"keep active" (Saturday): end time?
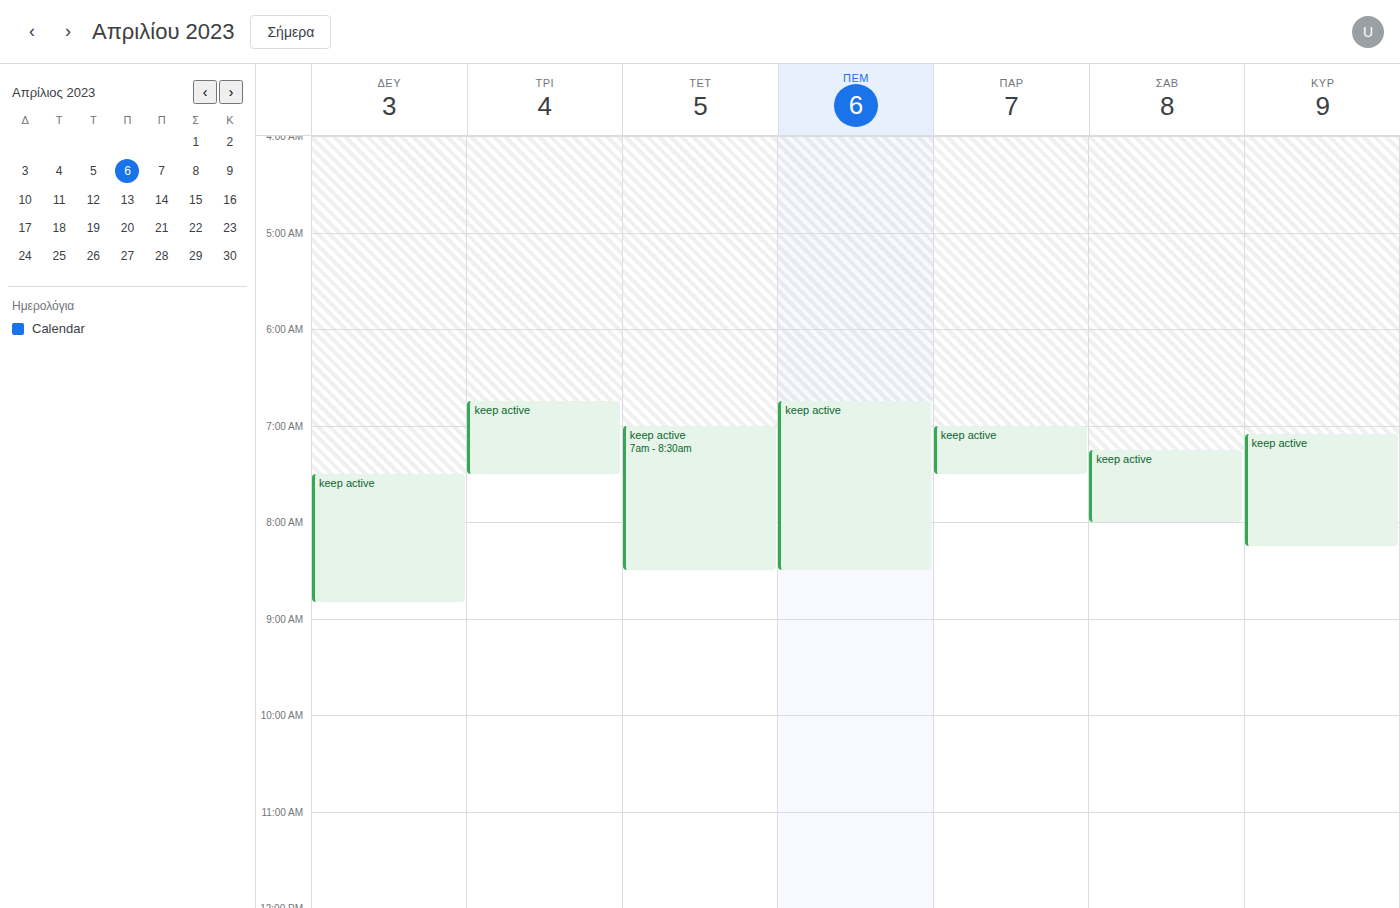
08:00